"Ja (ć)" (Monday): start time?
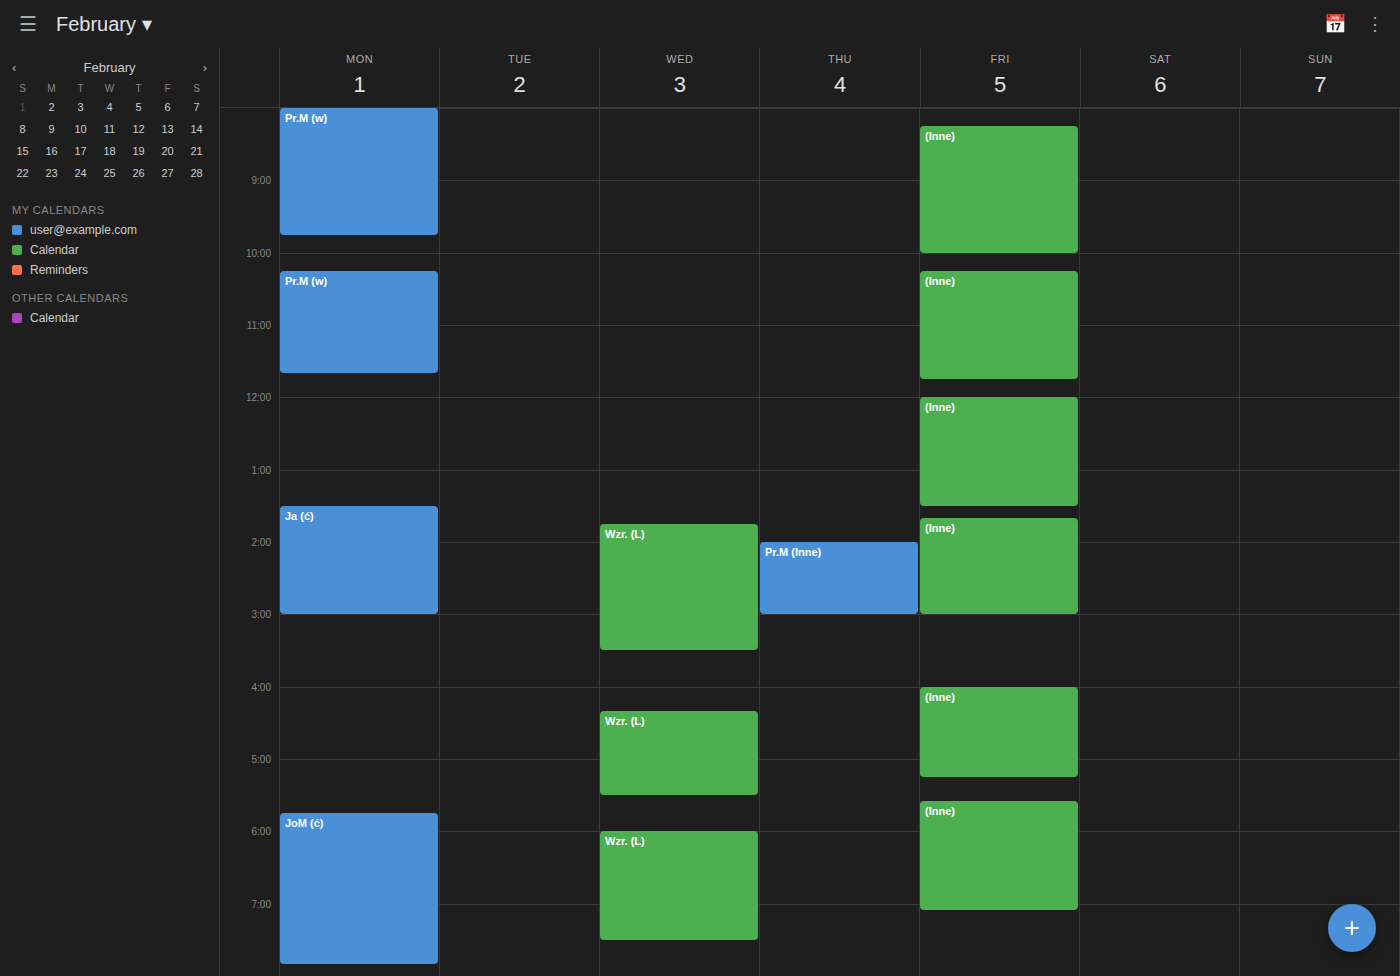
1:30 PM